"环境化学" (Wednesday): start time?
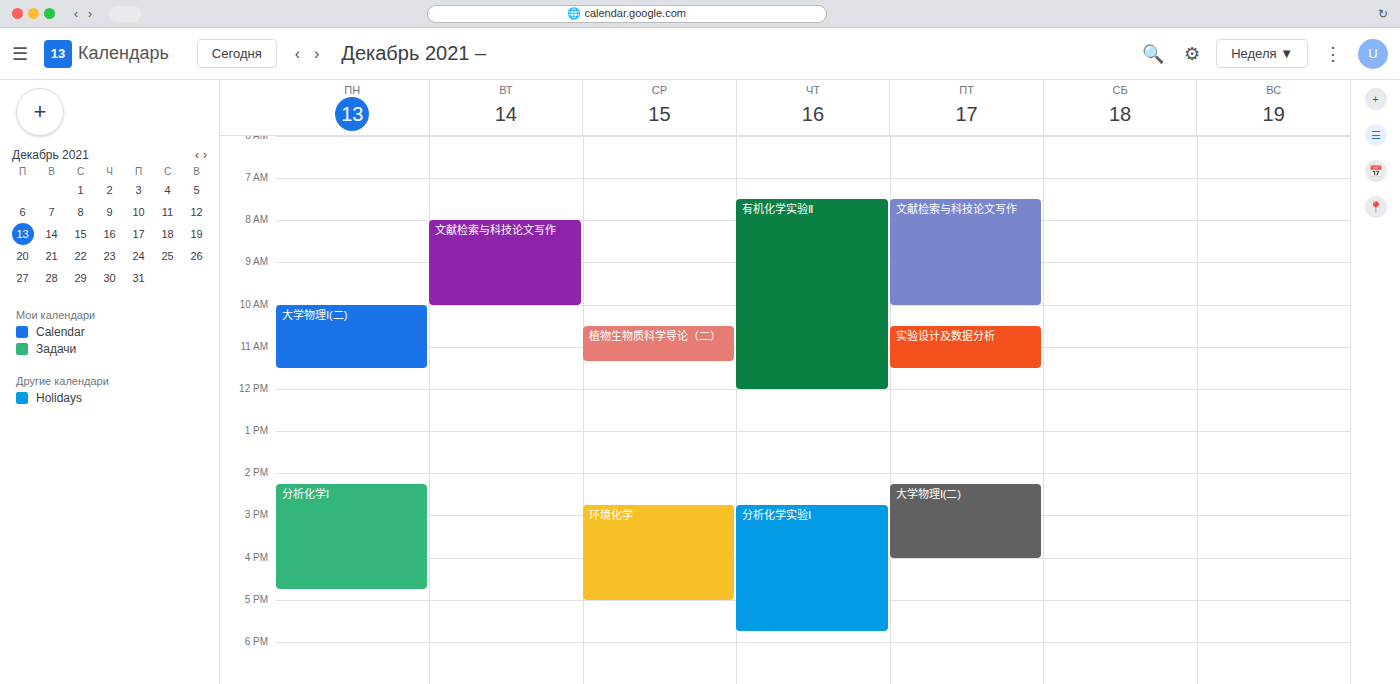
2:45 PM